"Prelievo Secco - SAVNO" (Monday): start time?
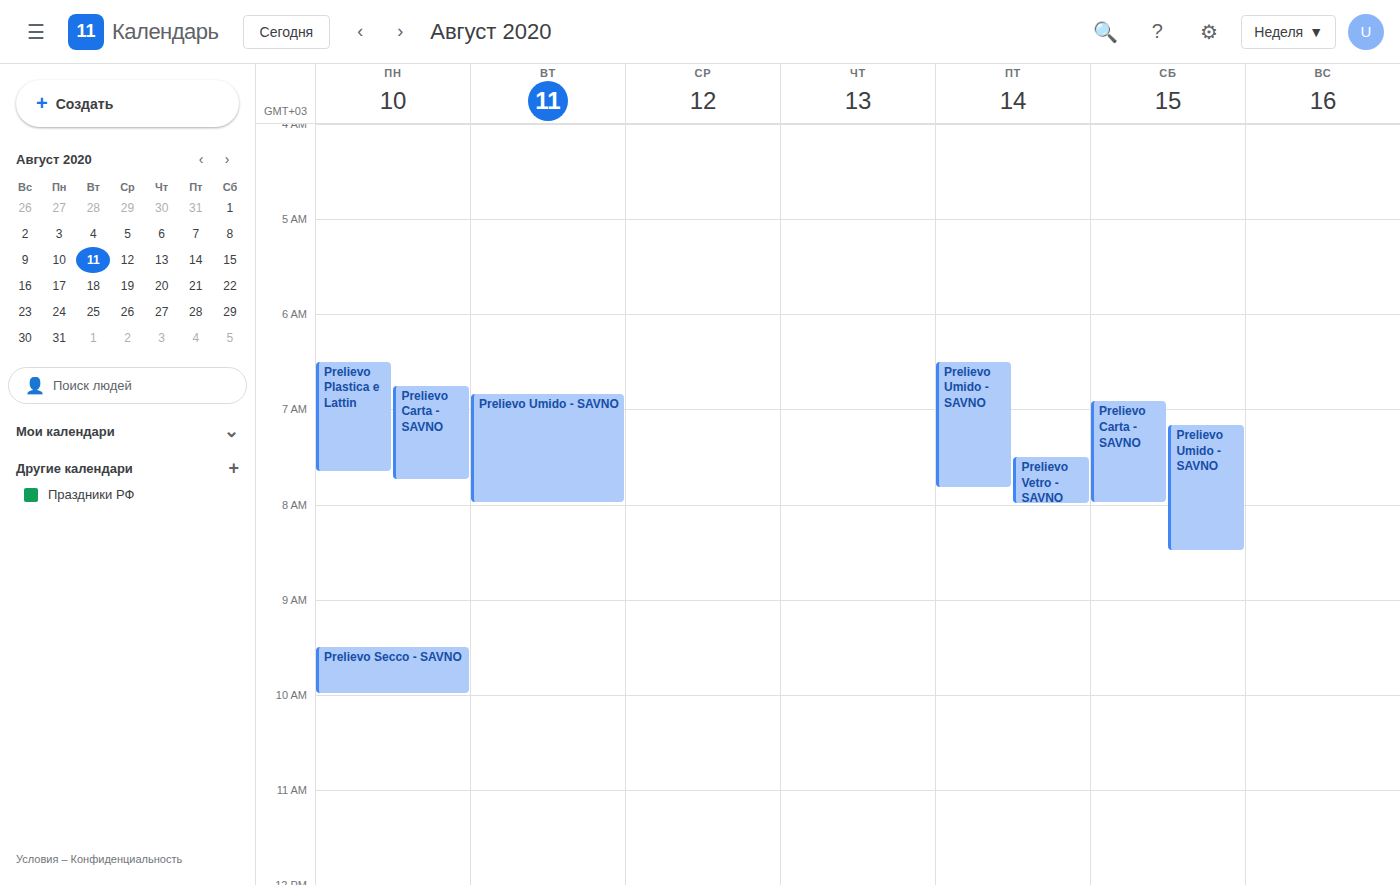
09:30